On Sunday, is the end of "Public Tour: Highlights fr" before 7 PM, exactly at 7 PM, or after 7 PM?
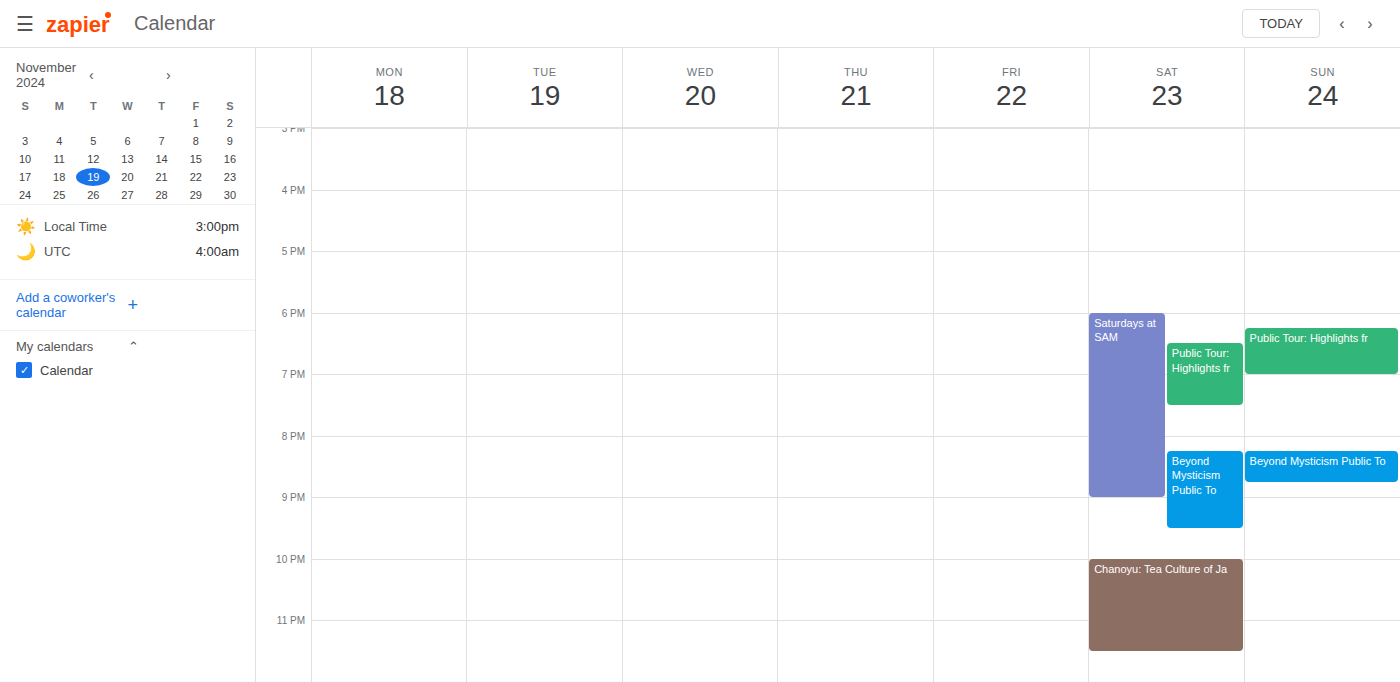
7:00 PM -- exactly at 7 PM, on the 7 PM line.